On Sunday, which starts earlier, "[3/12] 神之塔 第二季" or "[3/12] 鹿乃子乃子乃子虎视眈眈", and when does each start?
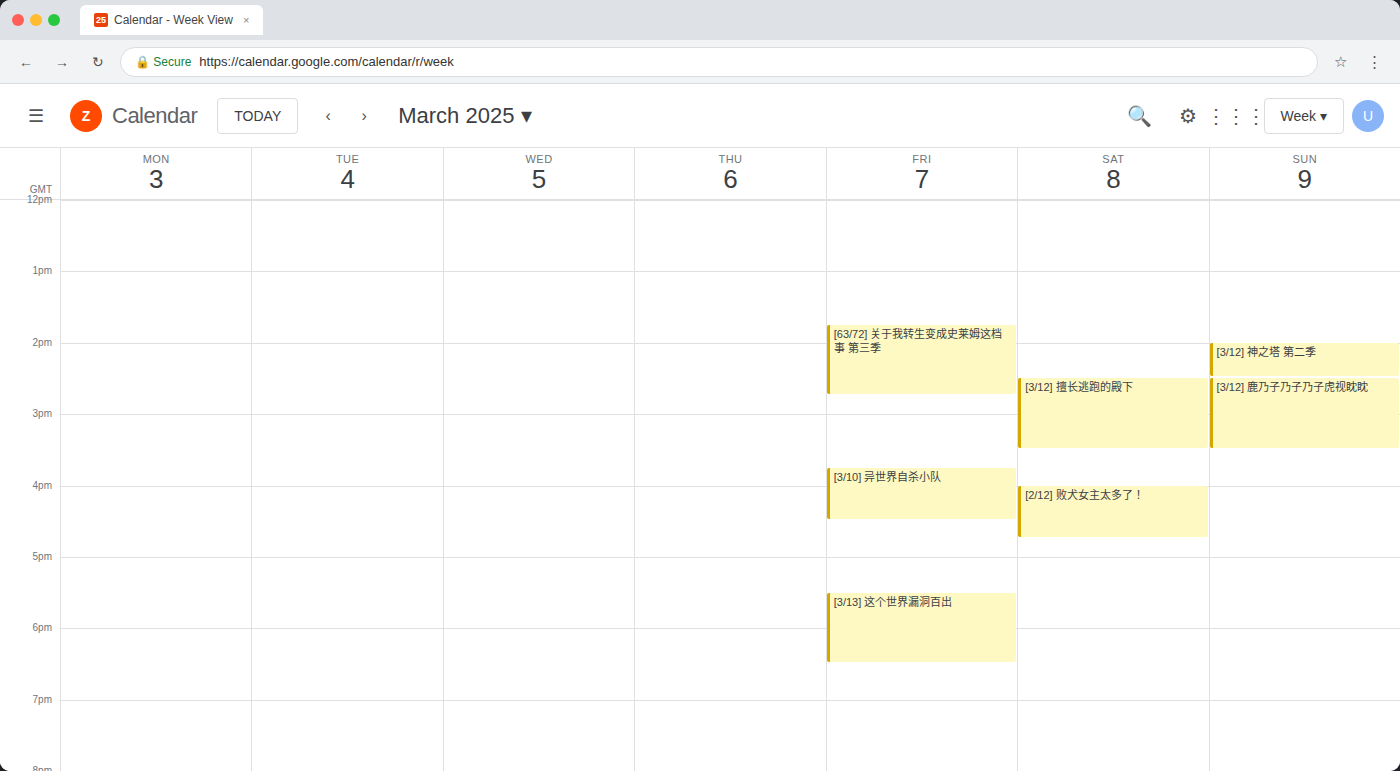
"[3/12] 神之塔 第二季" 14:00; "[3/12] 鹿乃子乃子乃子虎视眈眈" 14:30.